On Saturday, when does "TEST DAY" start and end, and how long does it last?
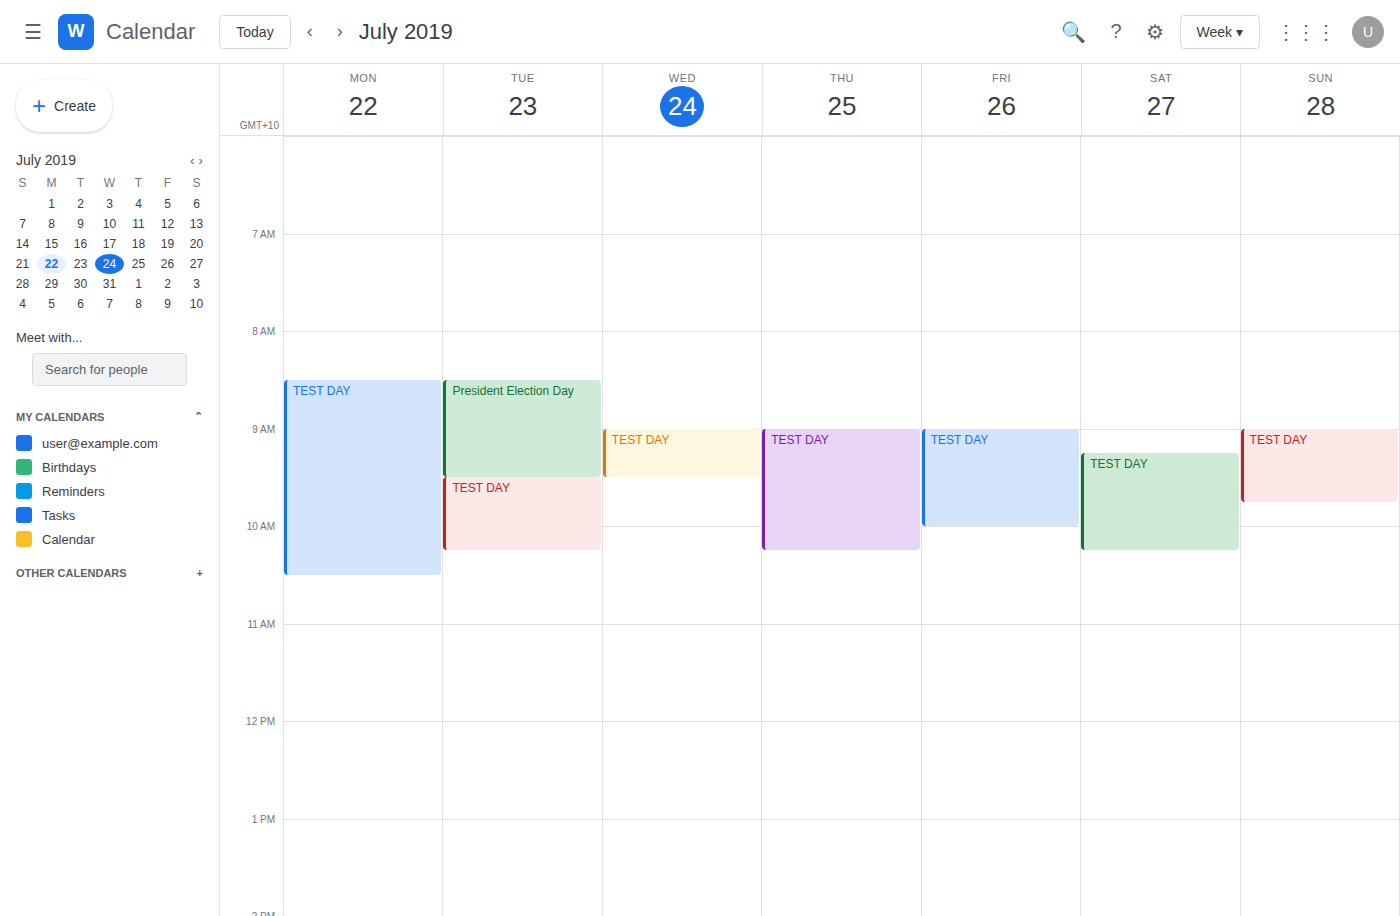
9:15 AM to 10:15 AM, 1 hour